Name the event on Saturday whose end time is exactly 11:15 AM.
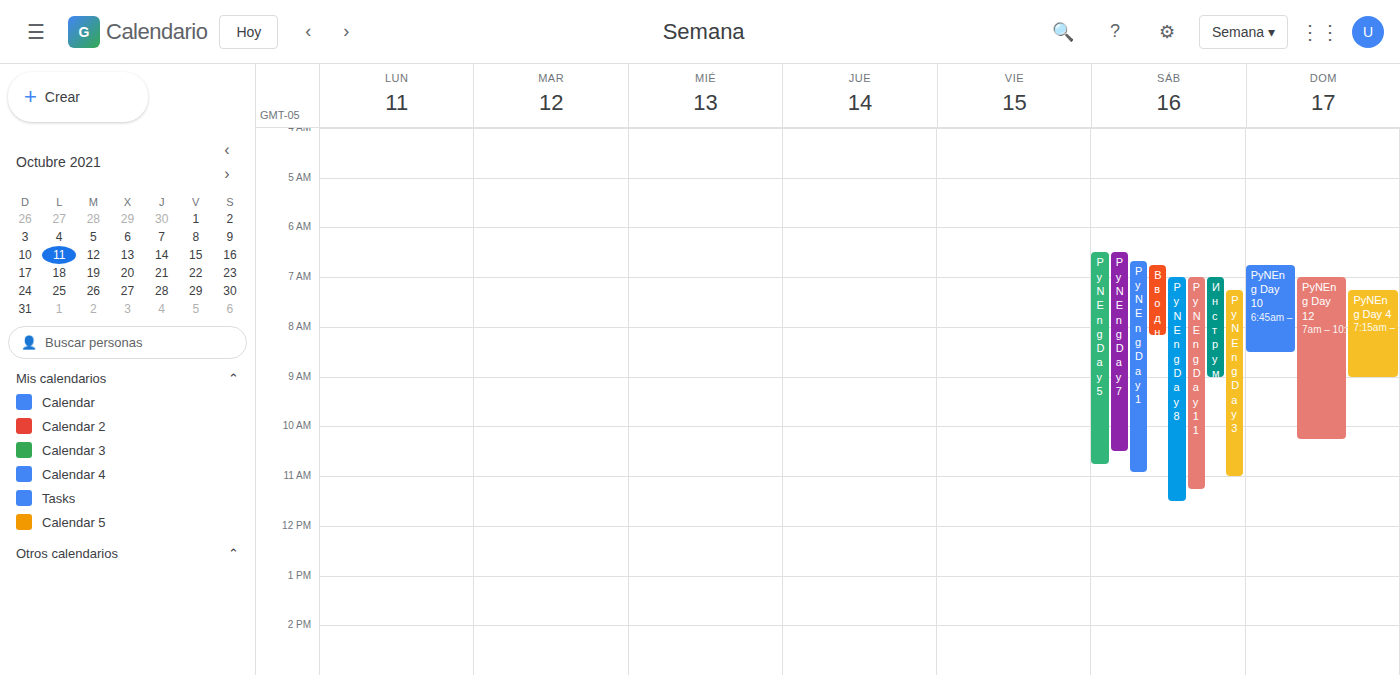
"PyNEng Day 11"